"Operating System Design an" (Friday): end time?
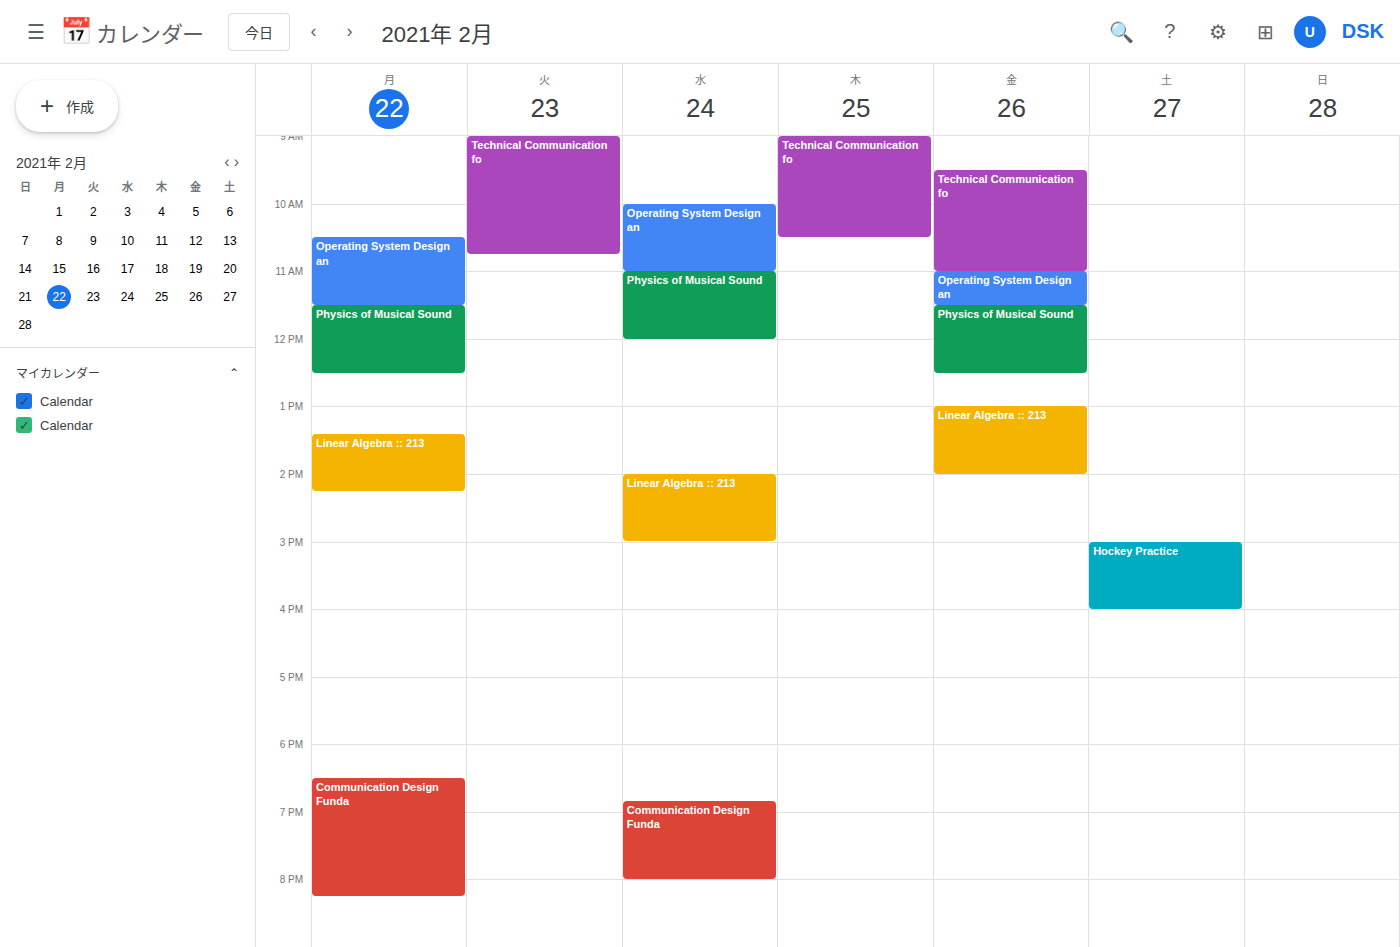
11:30